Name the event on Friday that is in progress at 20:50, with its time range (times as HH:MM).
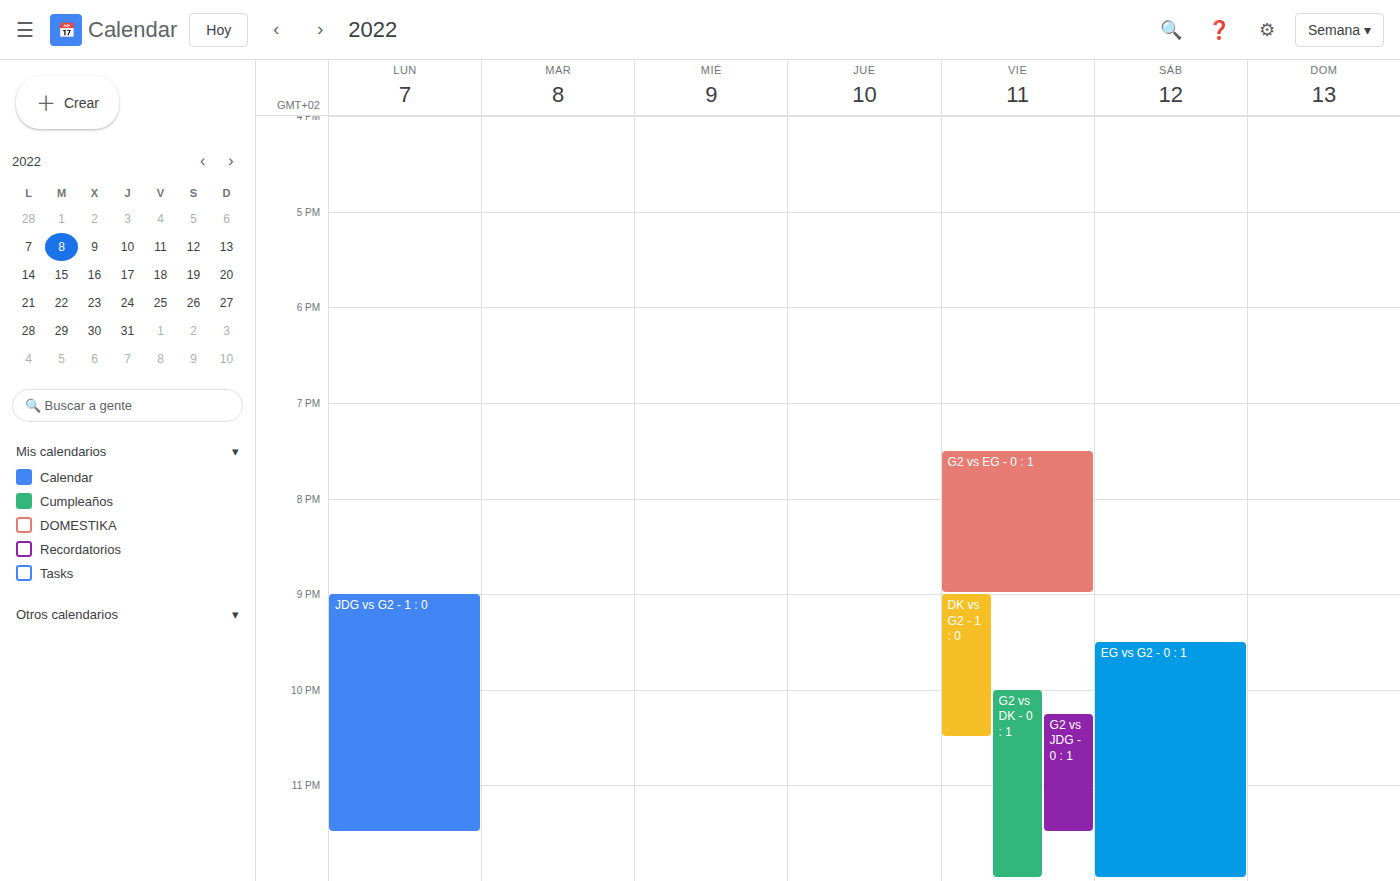
"G2 vs EG - 0 : 1", 19:30 to 21:00